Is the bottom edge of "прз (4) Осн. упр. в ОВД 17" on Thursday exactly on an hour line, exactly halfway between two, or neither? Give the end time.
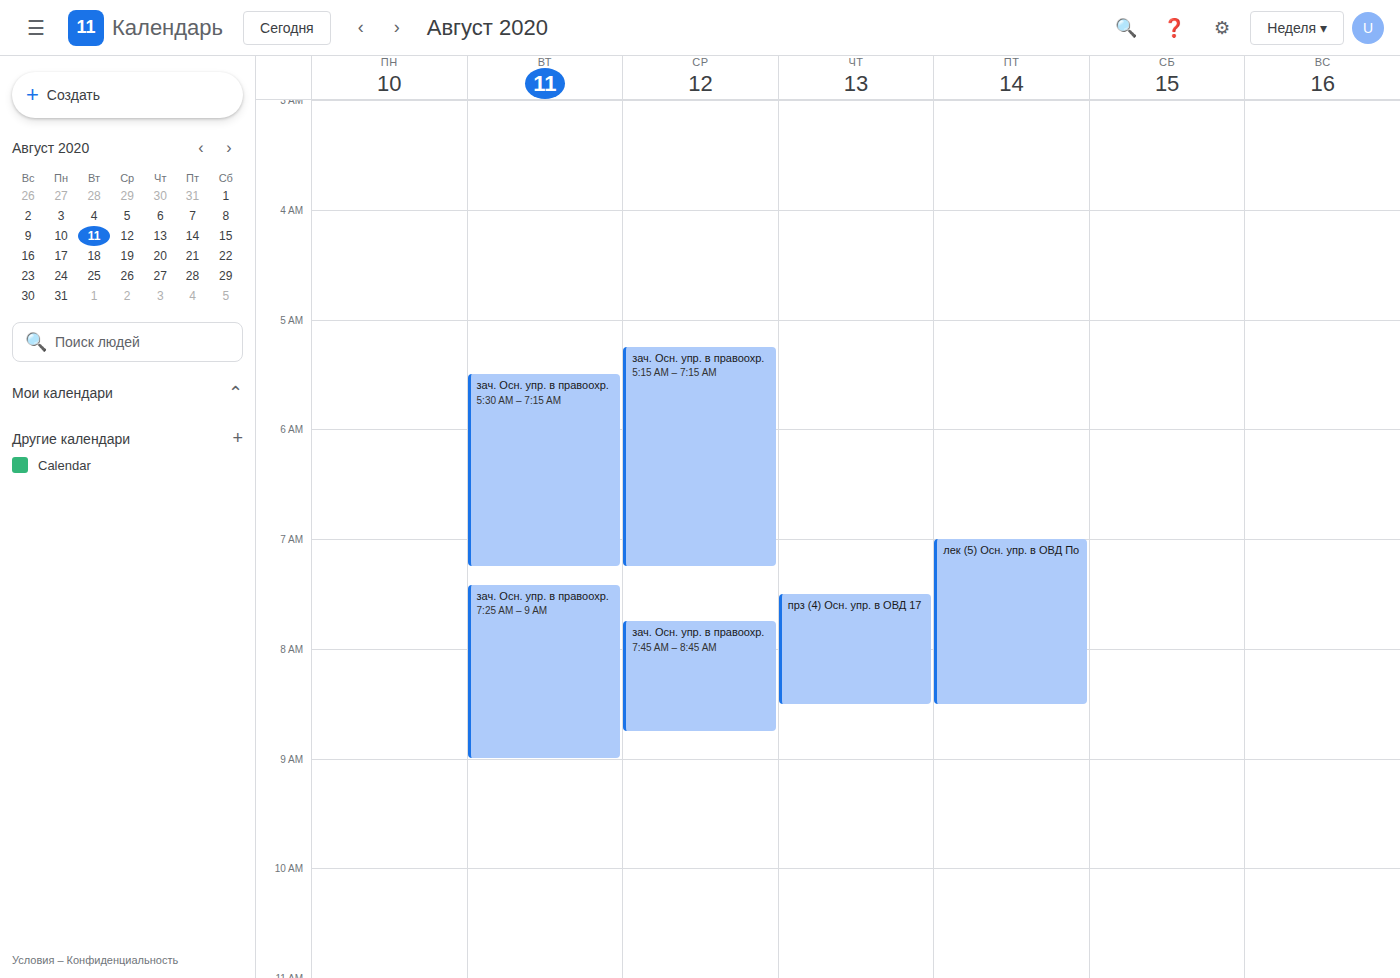
8:30 AM -- halfway between the 8 AM and 9 AM lines.